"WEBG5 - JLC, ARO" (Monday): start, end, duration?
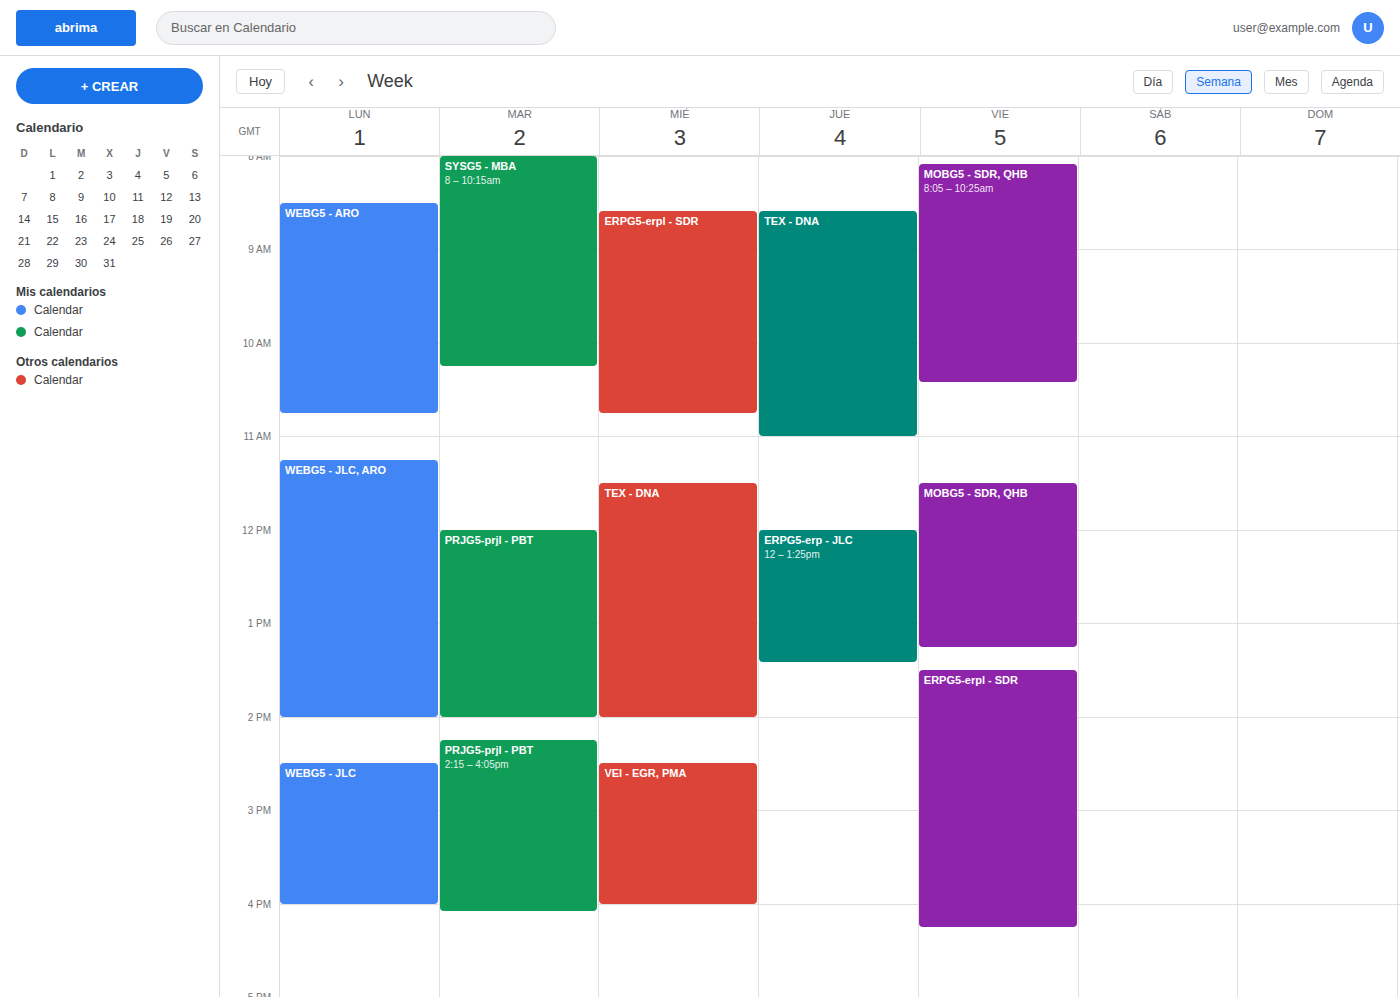
11:15 AM to 2:00 PM, 2 hours 45 minutes